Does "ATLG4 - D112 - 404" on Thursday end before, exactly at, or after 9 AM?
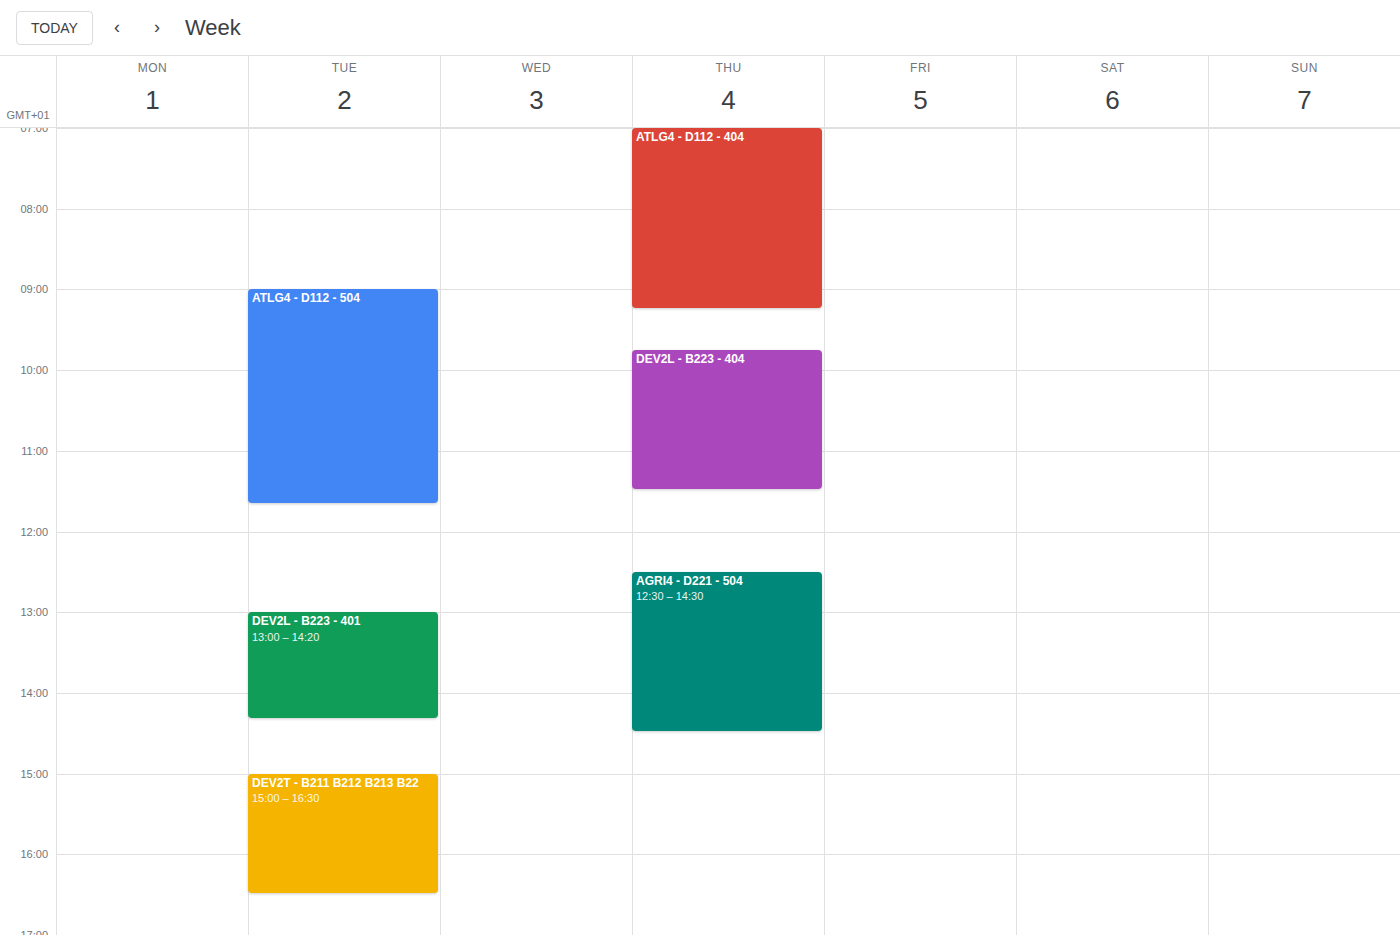
9:15 AM -- after 9 AM, 15 minutes below the 9 AM line.